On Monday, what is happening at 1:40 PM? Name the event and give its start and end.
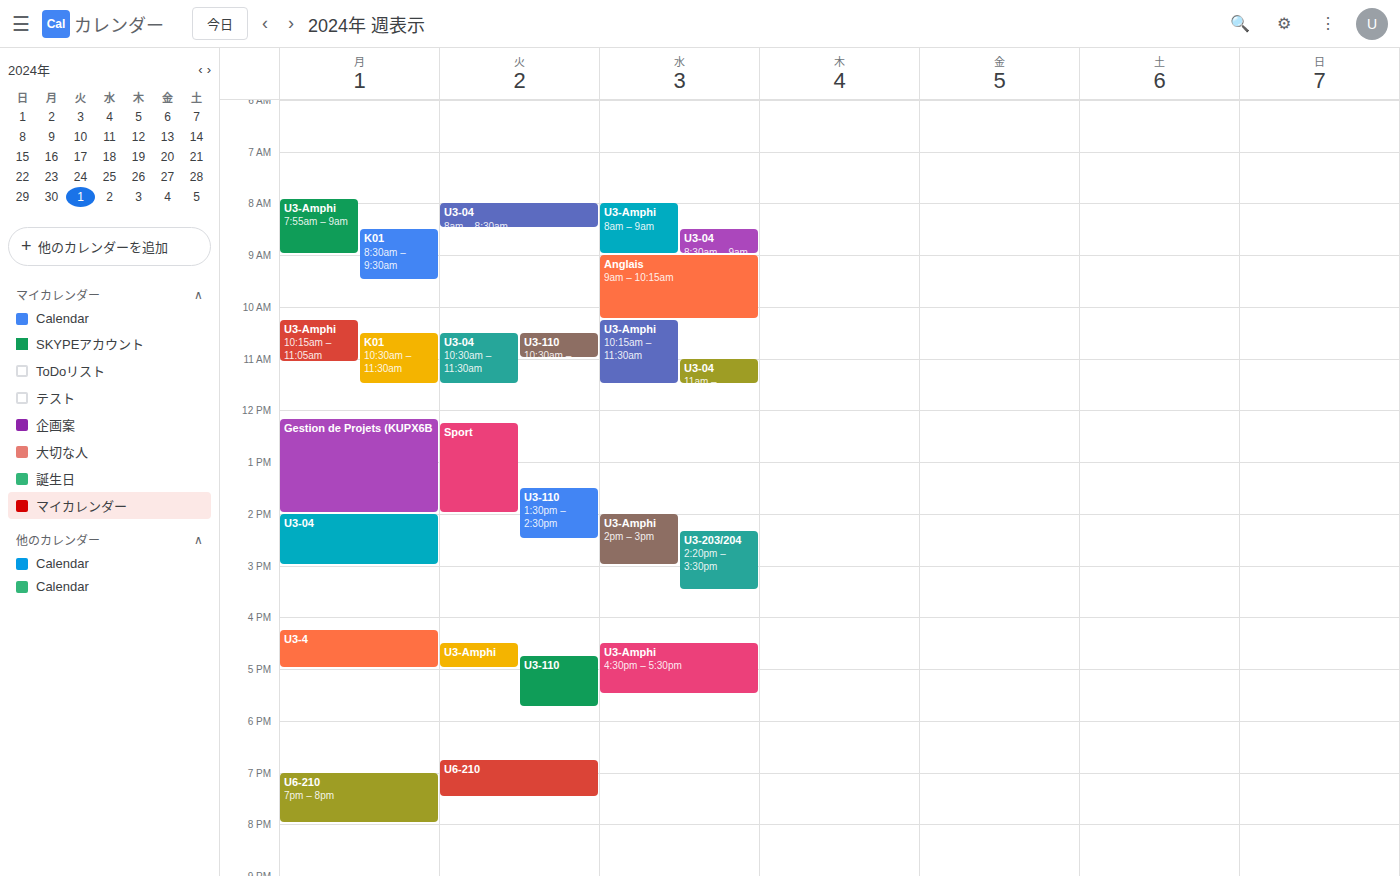
"Gestion de Projets (KUPX6B", 12:10 PM to 2:00 PM